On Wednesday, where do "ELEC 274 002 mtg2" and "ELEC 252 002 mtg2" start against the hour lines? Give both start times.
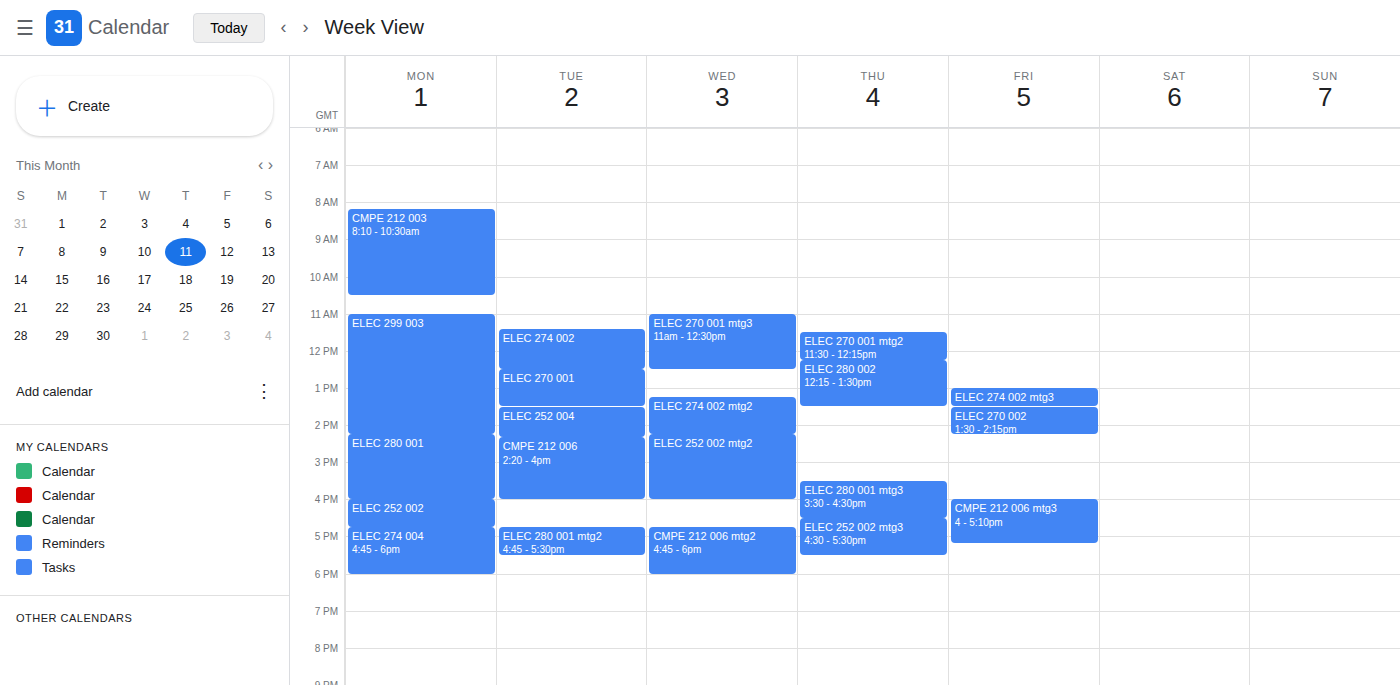
"ELEC 274 002 mtg2": 1:15 PM, neither: a quarter of the way from the 1 PM line to the 2 PM line. "ELEC 252 002 mtg2": 2:15 PM, neither: a quarter of the way from the 2 PM line to the 3 PM line.